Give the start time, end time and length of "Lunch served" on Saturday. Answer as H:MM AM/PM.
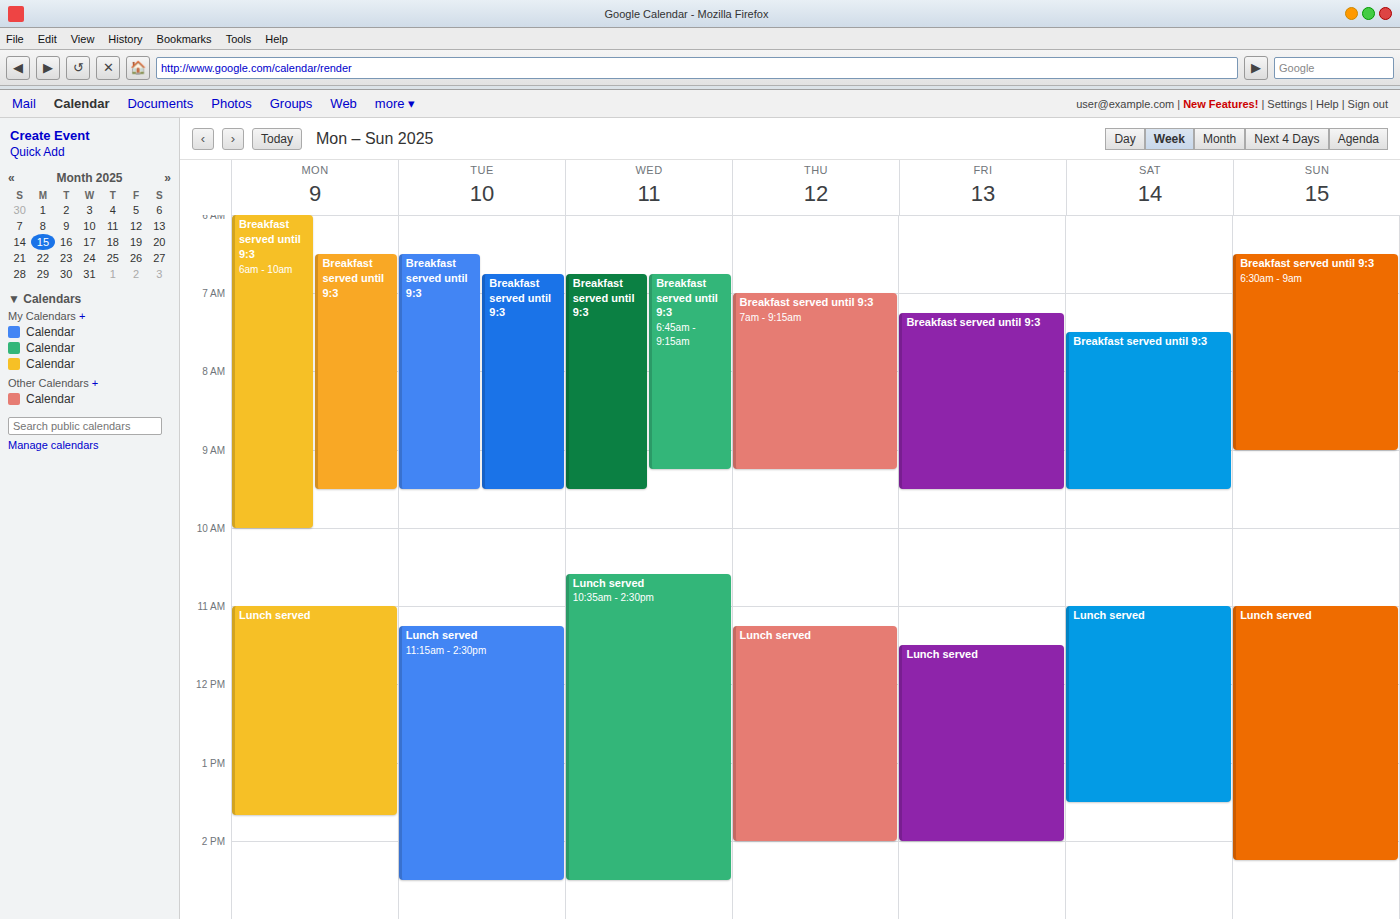
11:00 AM to 1:30 PM, 2 hours 30 minutes